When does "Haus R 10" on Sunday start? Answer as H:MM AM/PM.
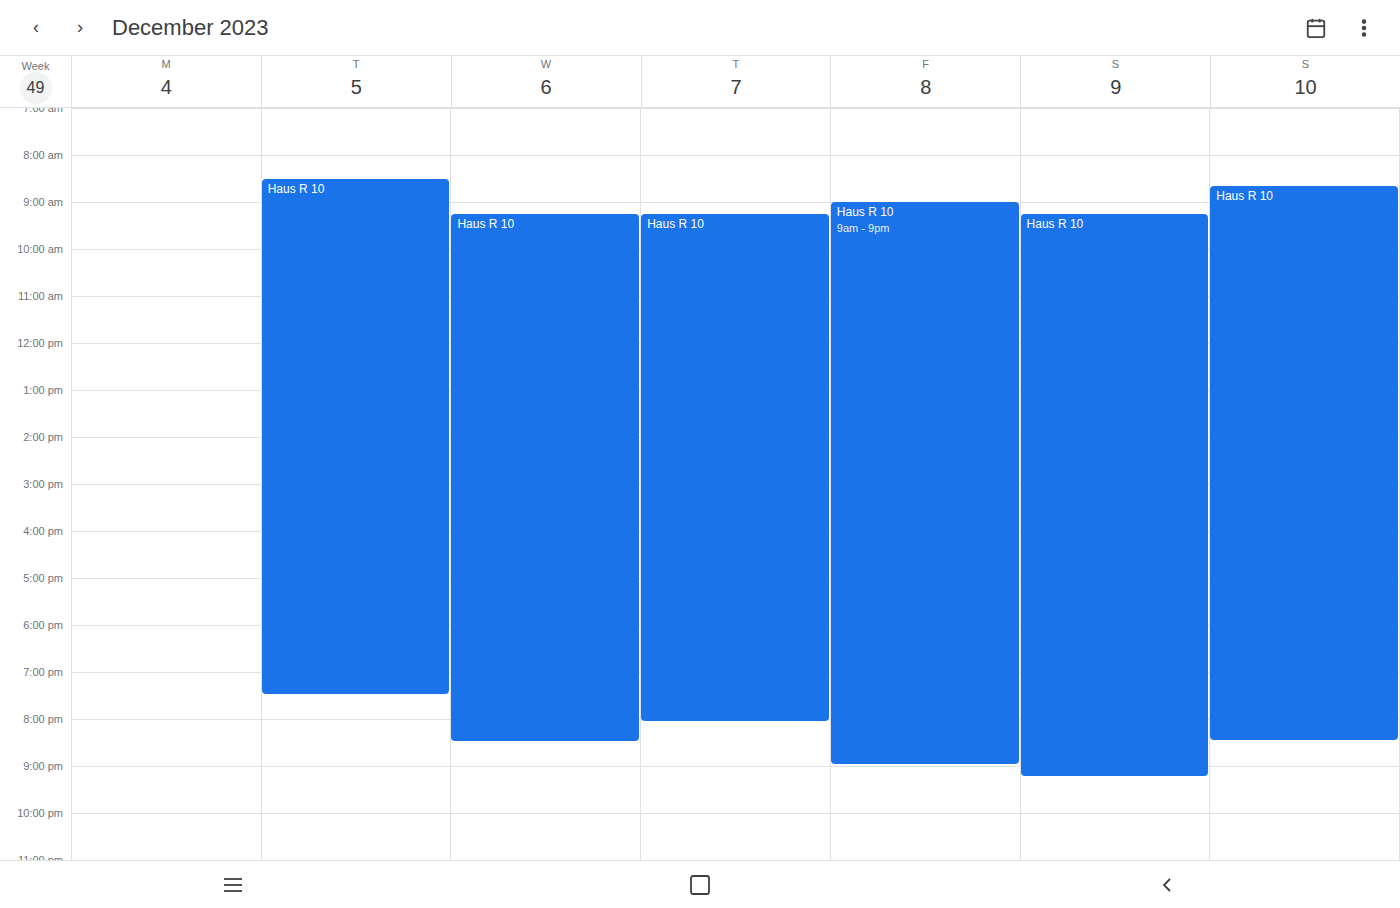
8:40 AM